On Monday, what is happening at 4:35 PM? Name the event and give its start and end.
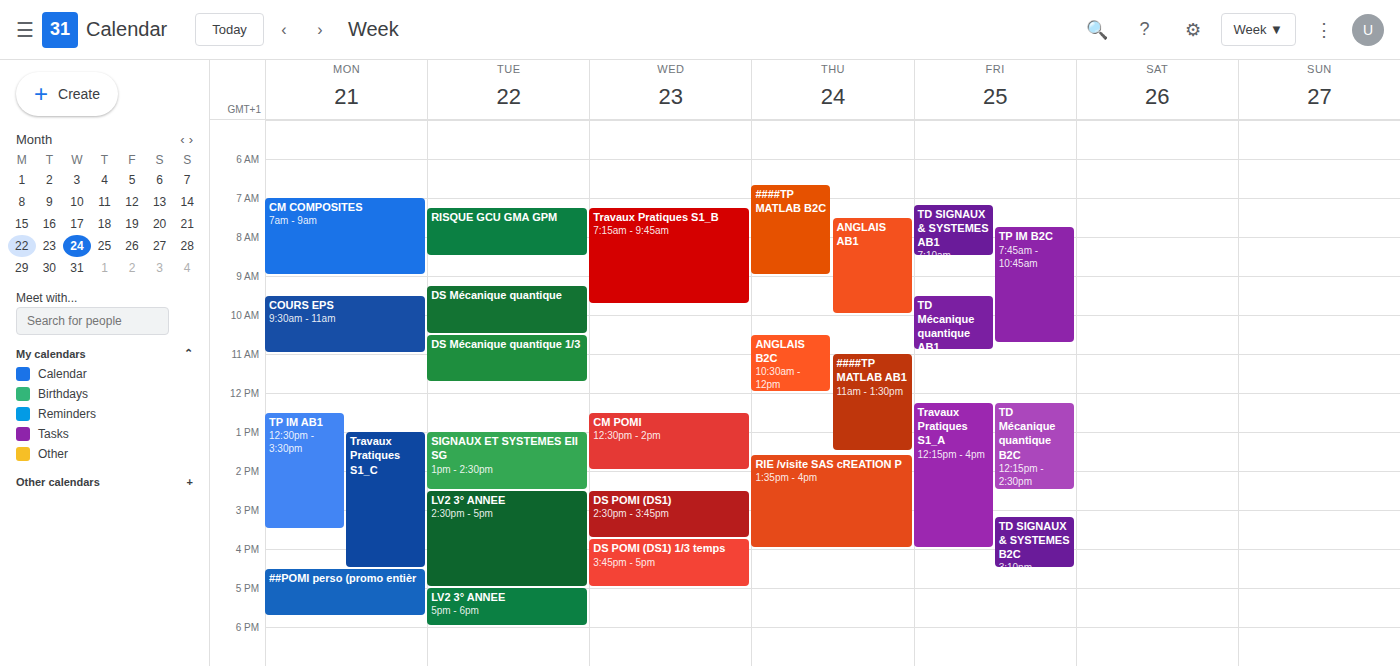
"##POMI perso (promo entièr", 4:30 PM to 5:45 PM